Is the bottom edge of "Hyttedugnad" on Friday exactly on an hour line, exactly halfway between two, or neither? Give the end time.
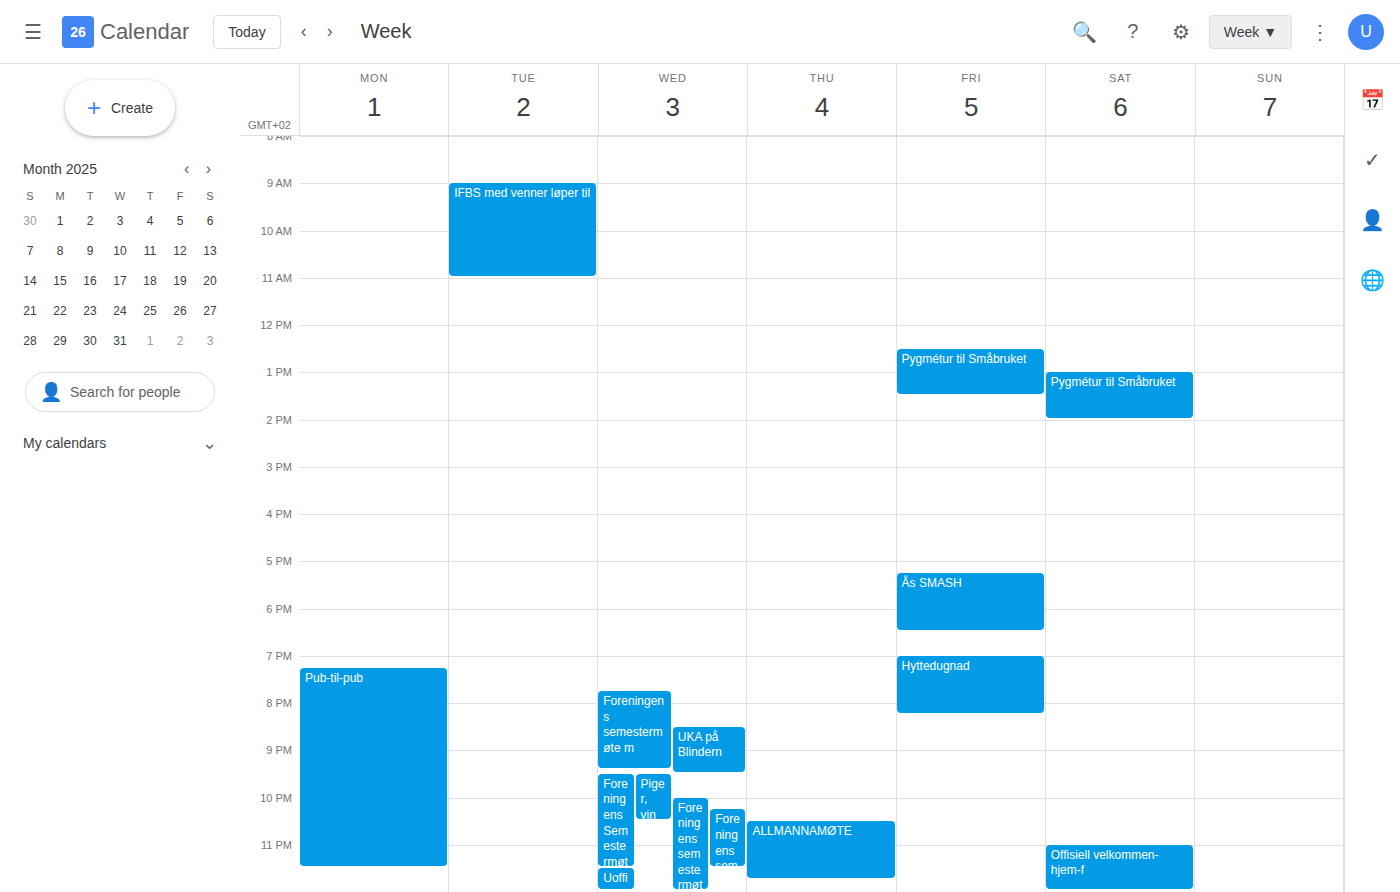
8:15 PM -- neither: a quarter of the way from the 8 PM line to the 9 PM line.